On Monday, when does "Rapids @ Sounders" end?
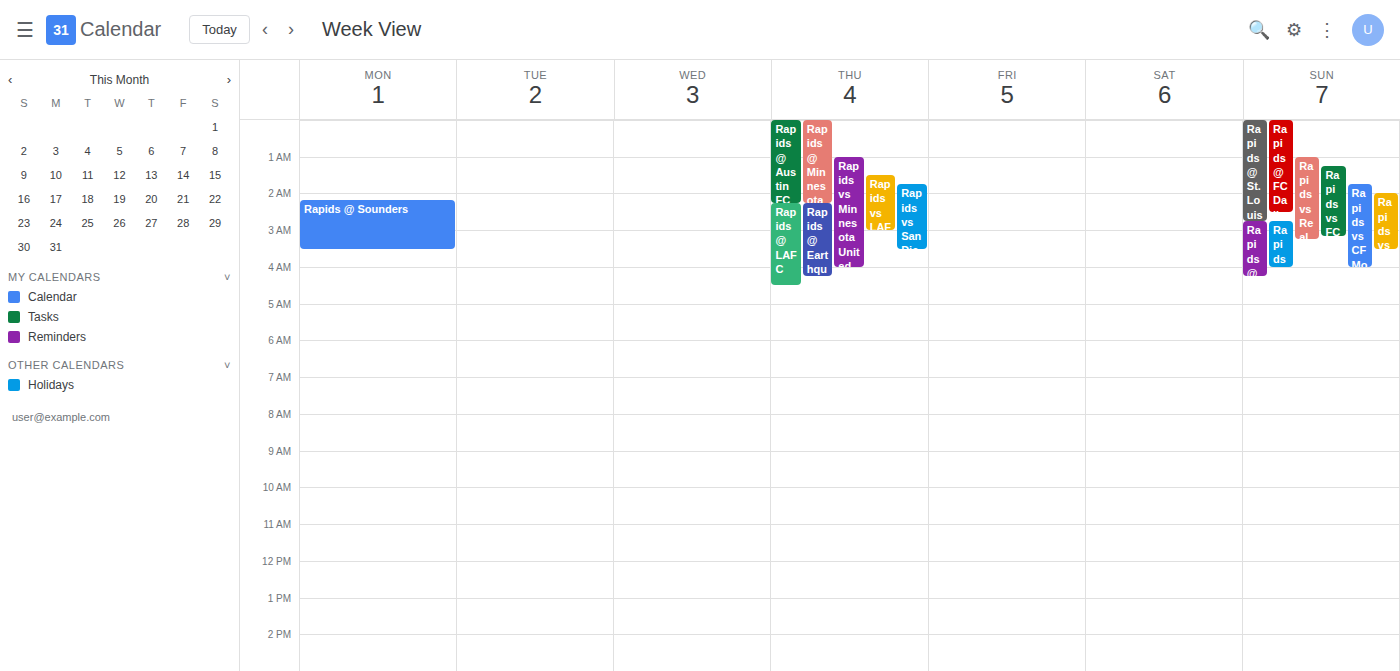
3:30 AM